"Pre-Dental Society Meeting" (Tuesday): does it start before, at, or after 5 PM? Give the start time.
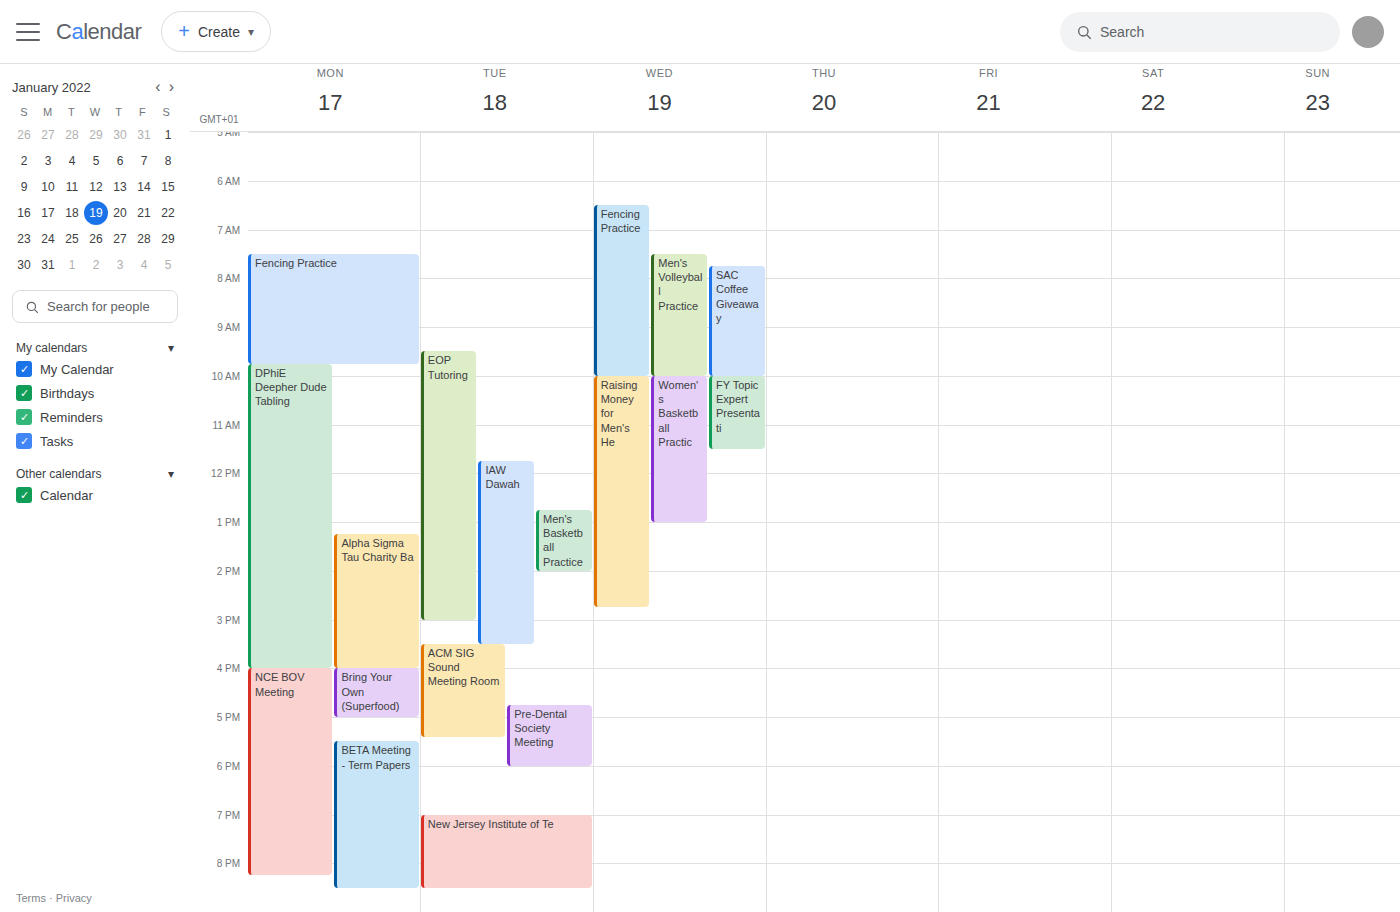
4:45 PM -- before 5 PM, 15 minutes above the 5 PM line.